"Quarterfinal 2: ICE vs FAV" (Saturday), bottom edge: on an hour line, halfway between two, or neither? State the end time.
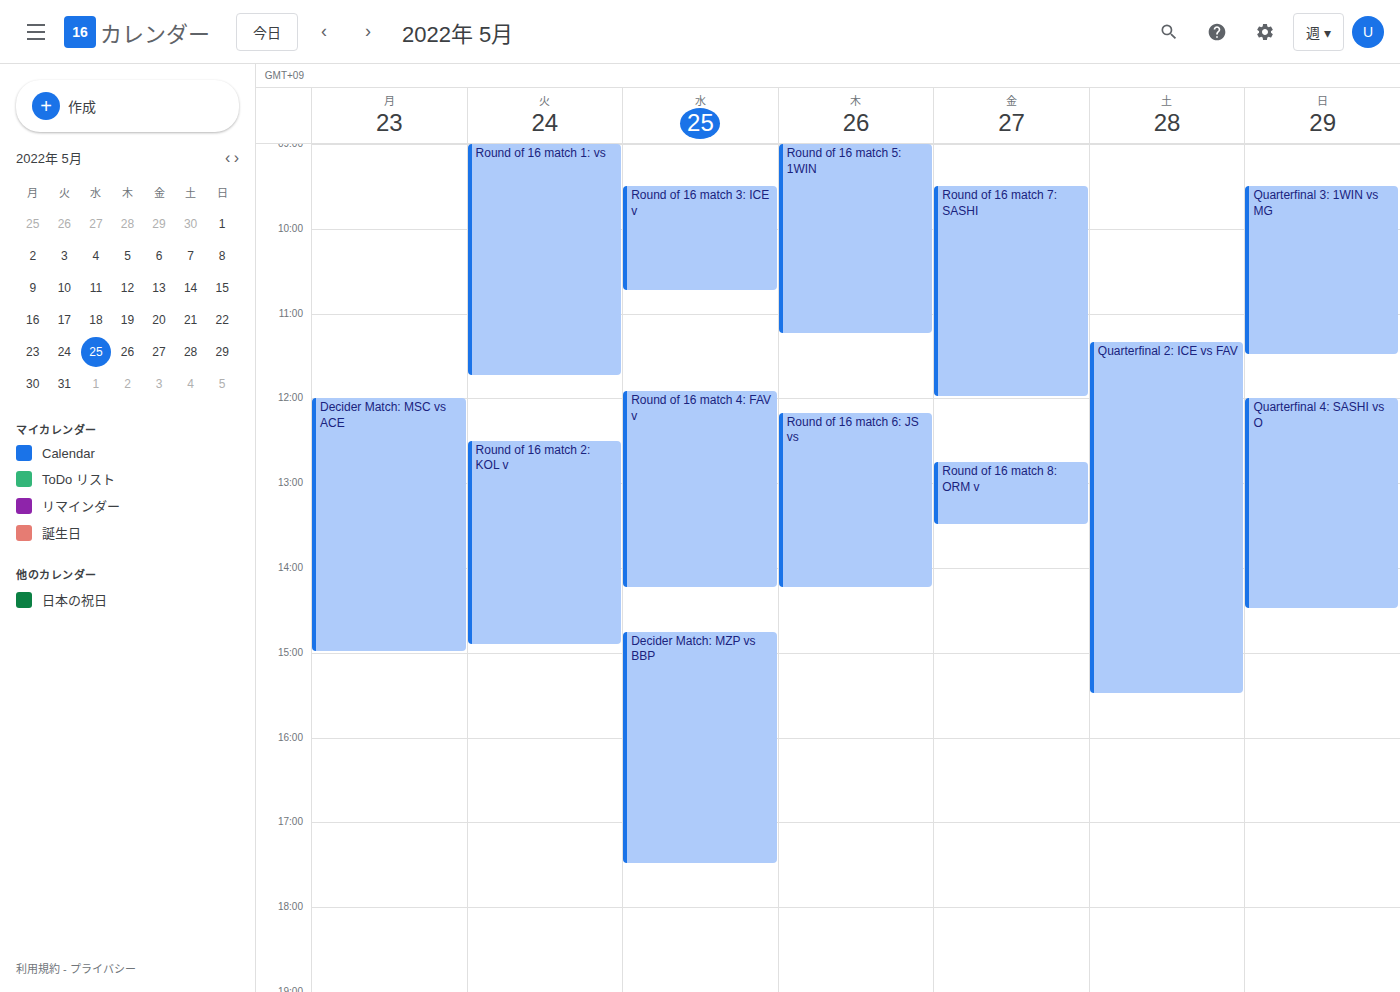
3:30 PM -- halfway between the 3 PM and 4 PM lines.